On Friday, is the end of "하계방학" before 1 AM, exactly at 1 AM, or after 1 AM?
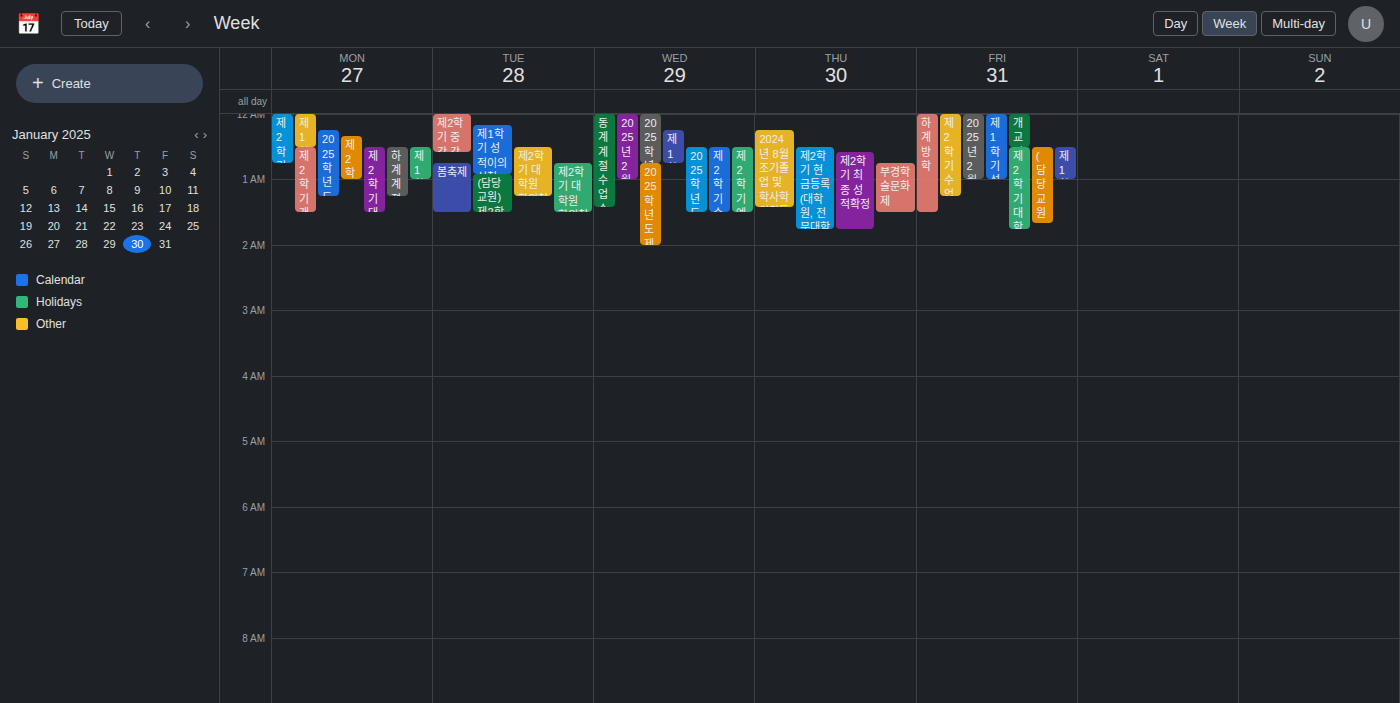
1:30 AM -- after 1 AM, 30 minutes below the 1 AM line.